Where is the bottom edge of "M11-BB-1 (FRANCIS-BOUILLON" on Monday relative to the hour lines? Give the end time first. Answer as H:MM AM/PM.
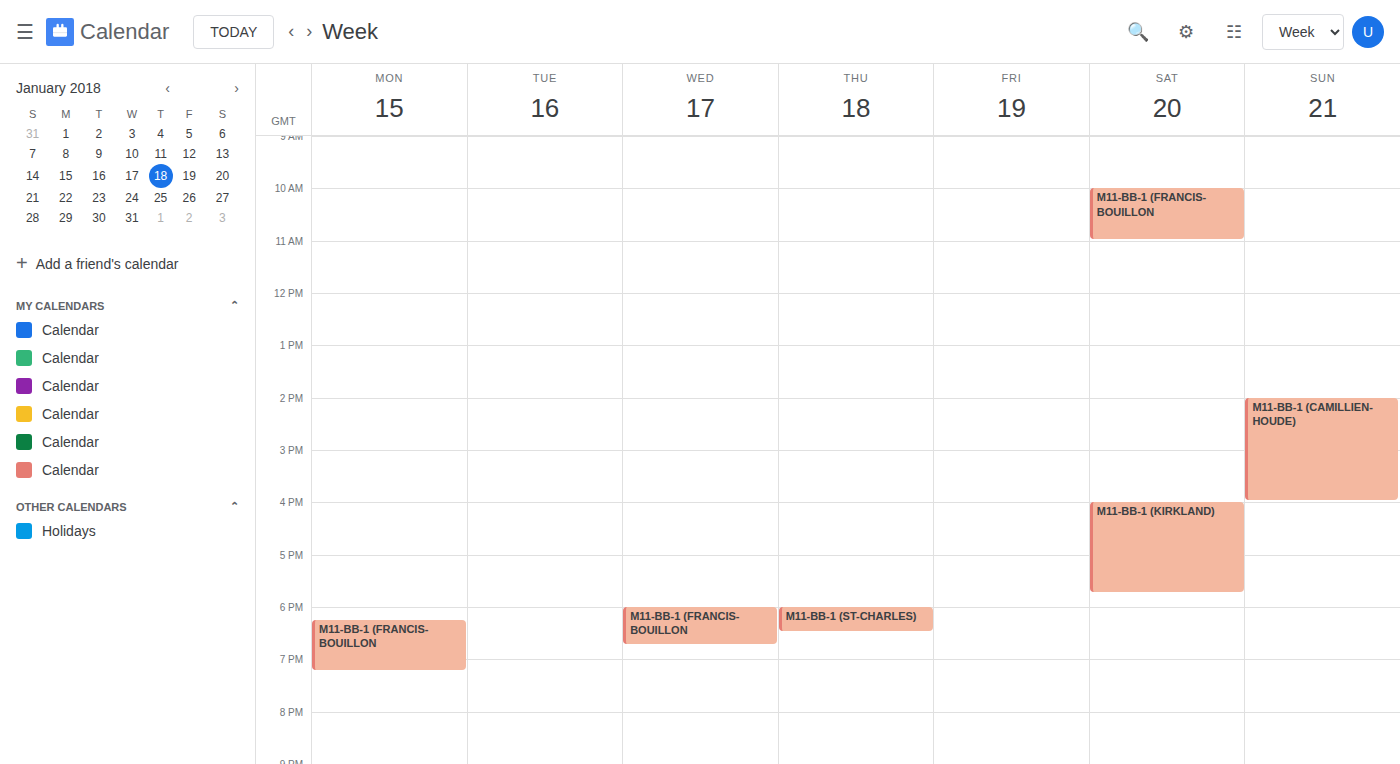
7:15 PM -- neither: a quarter of the way from the 7 PM line to the 8 PM line.